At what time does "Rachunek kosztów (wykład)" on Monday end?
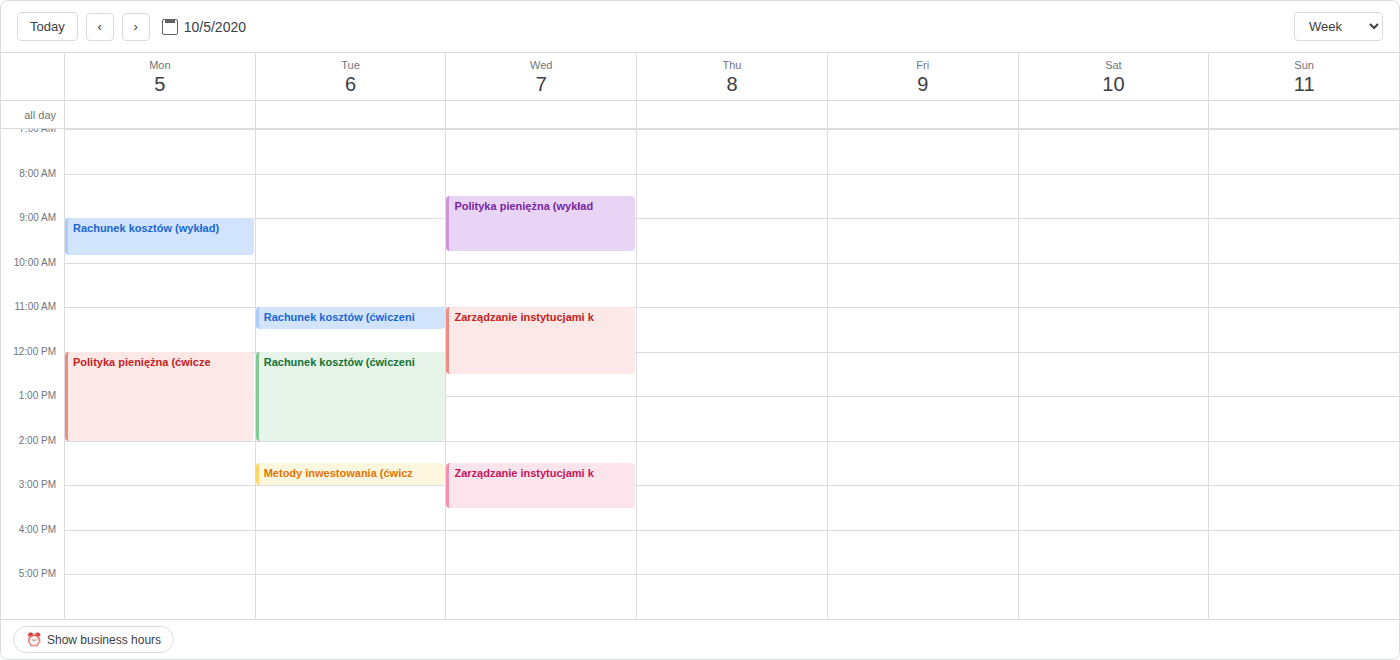
9:50 AM